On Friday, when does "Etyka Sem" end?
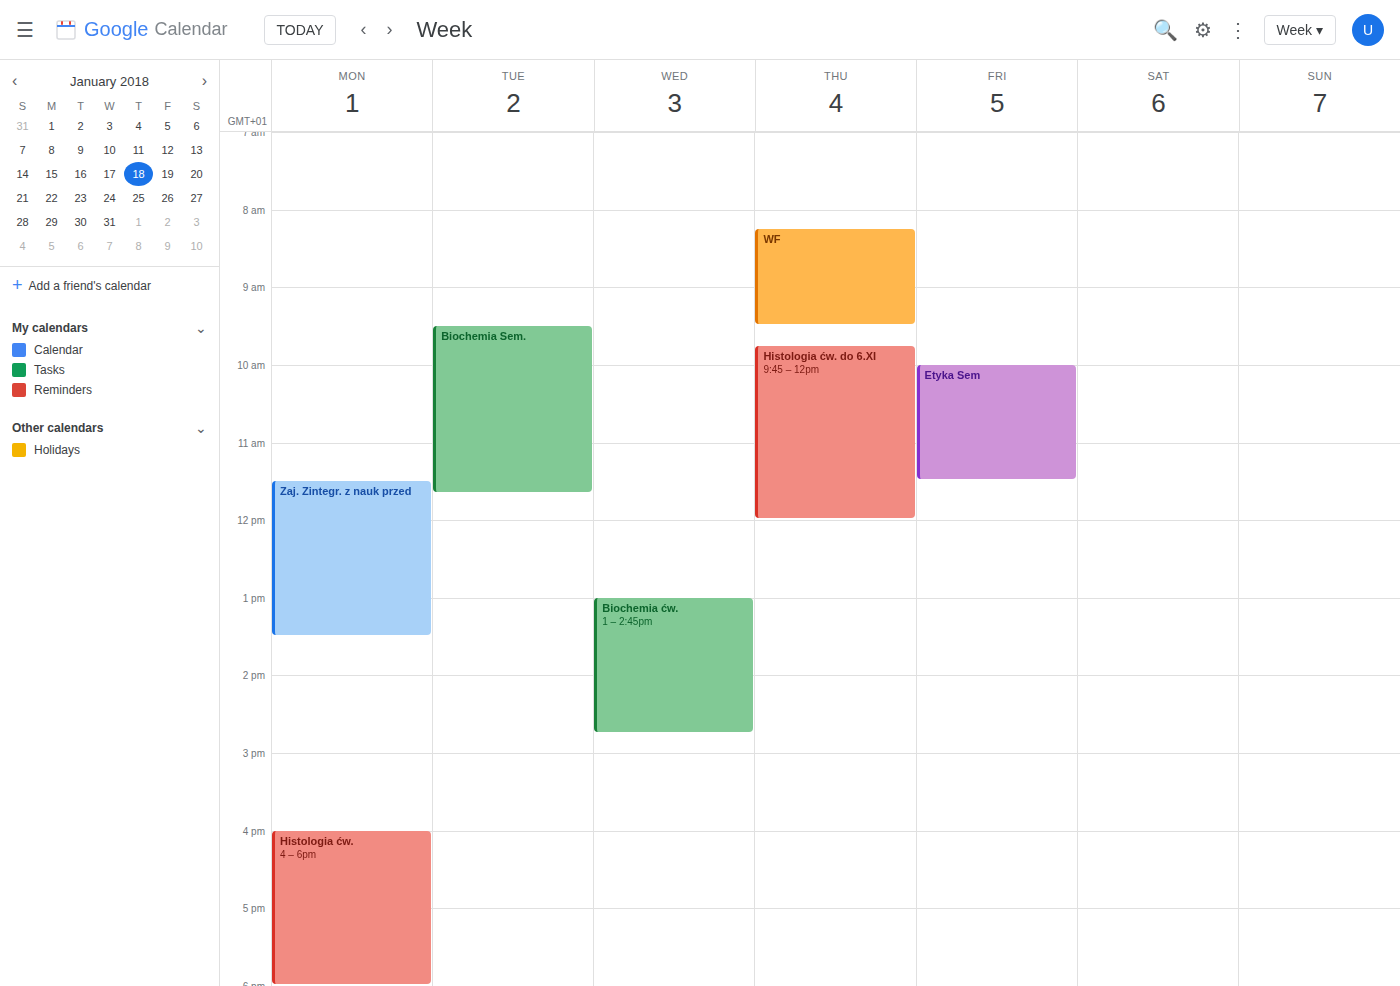
11:30 AM